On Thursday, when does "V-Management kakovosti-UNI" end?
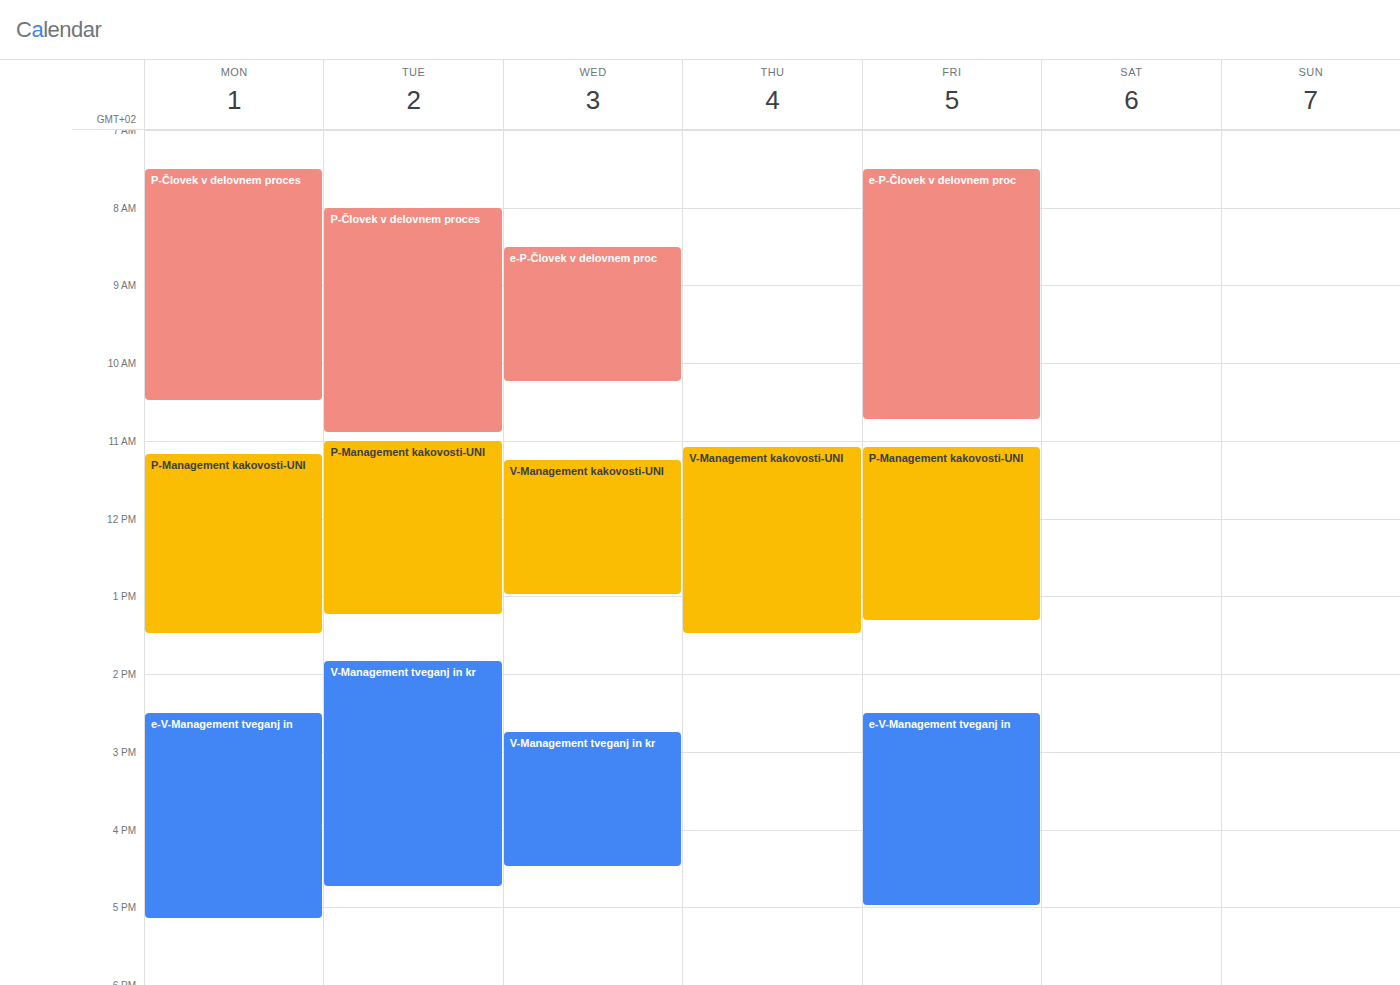
1:30 PM